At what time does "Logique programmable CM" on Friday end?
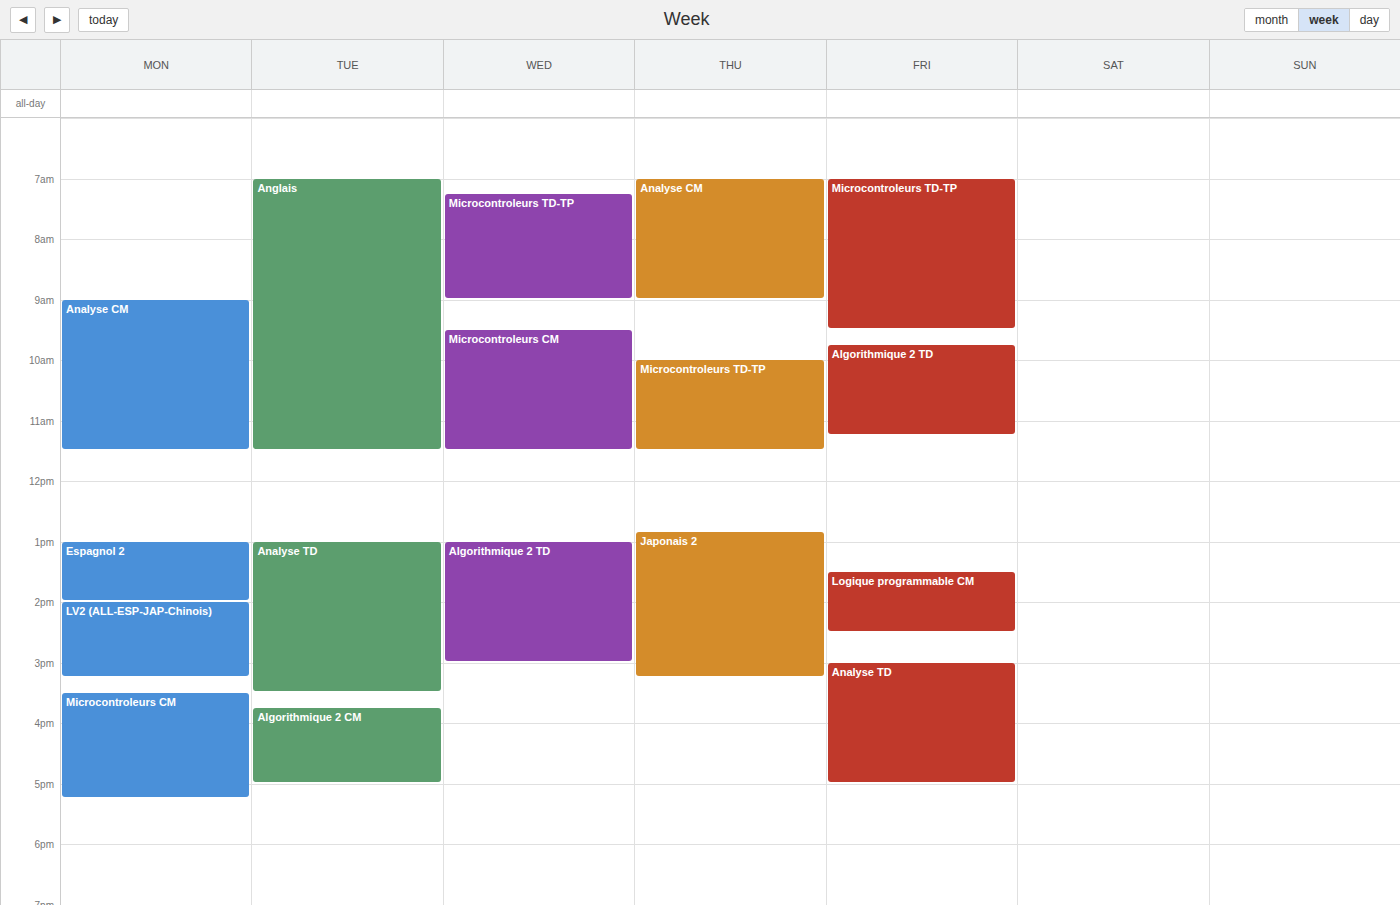
2:30 PM